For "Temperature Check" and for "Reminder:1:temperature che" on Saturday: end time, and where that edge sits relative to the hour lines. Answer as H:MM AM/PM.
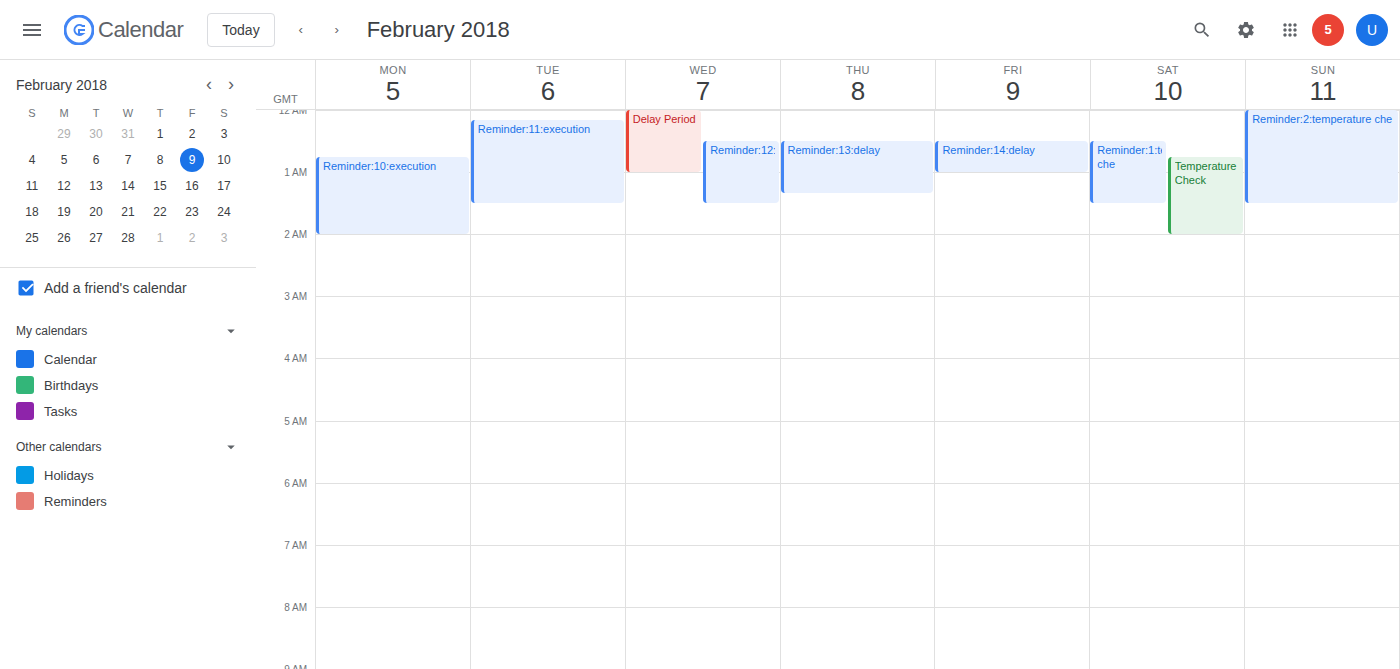
"Temperature Check": 2:00 AM, exactly on the 2 AM line. "Reminder:1:temperature che": 1:30 AM, halfway between the 1 AM and 2 AM lines.